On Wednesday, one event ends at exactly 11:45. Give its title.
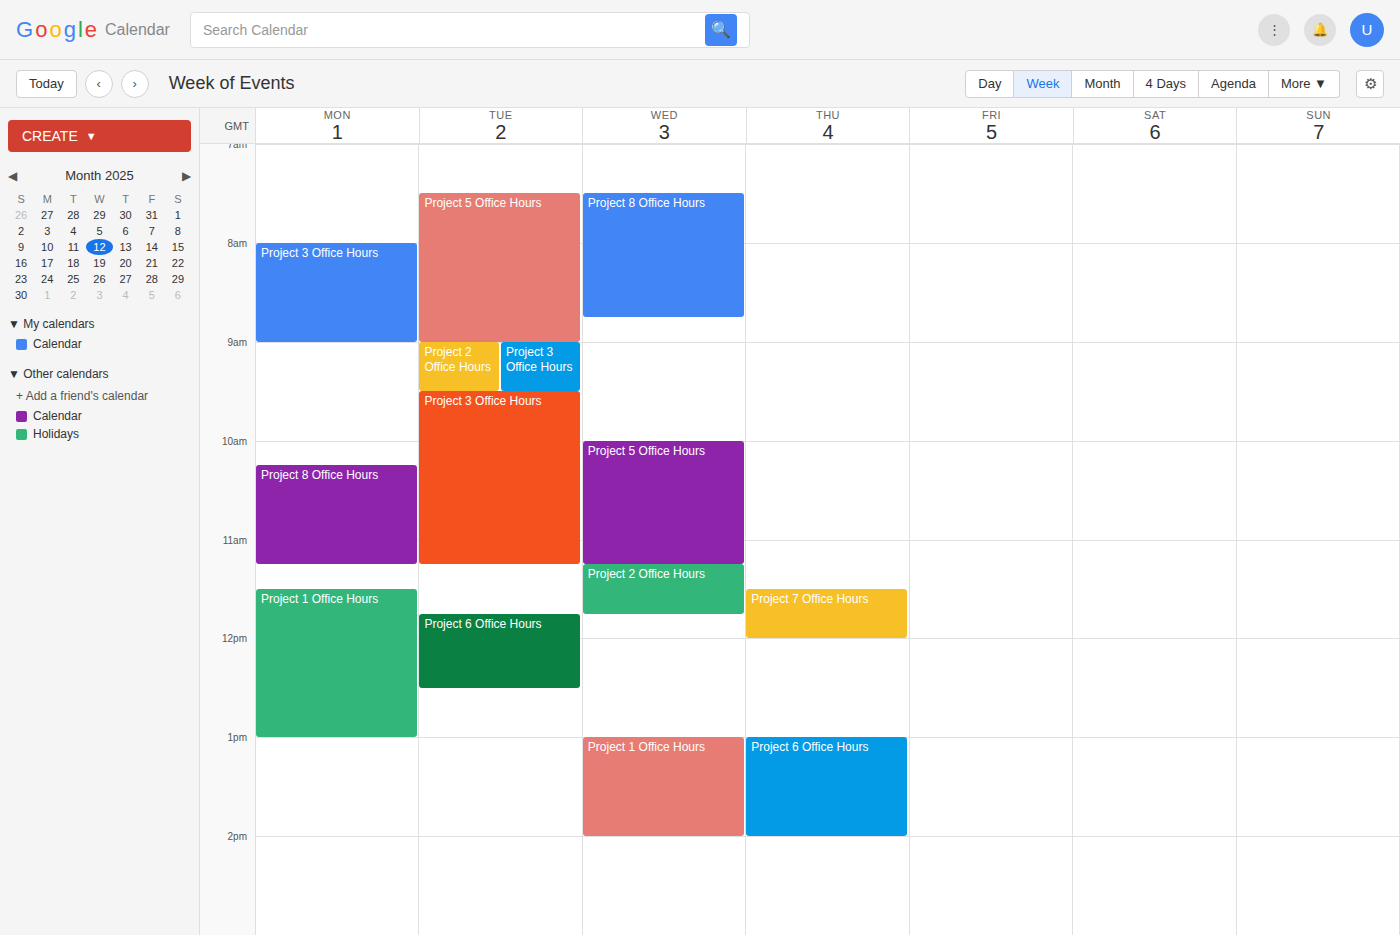
"Project 2 Office Hours"